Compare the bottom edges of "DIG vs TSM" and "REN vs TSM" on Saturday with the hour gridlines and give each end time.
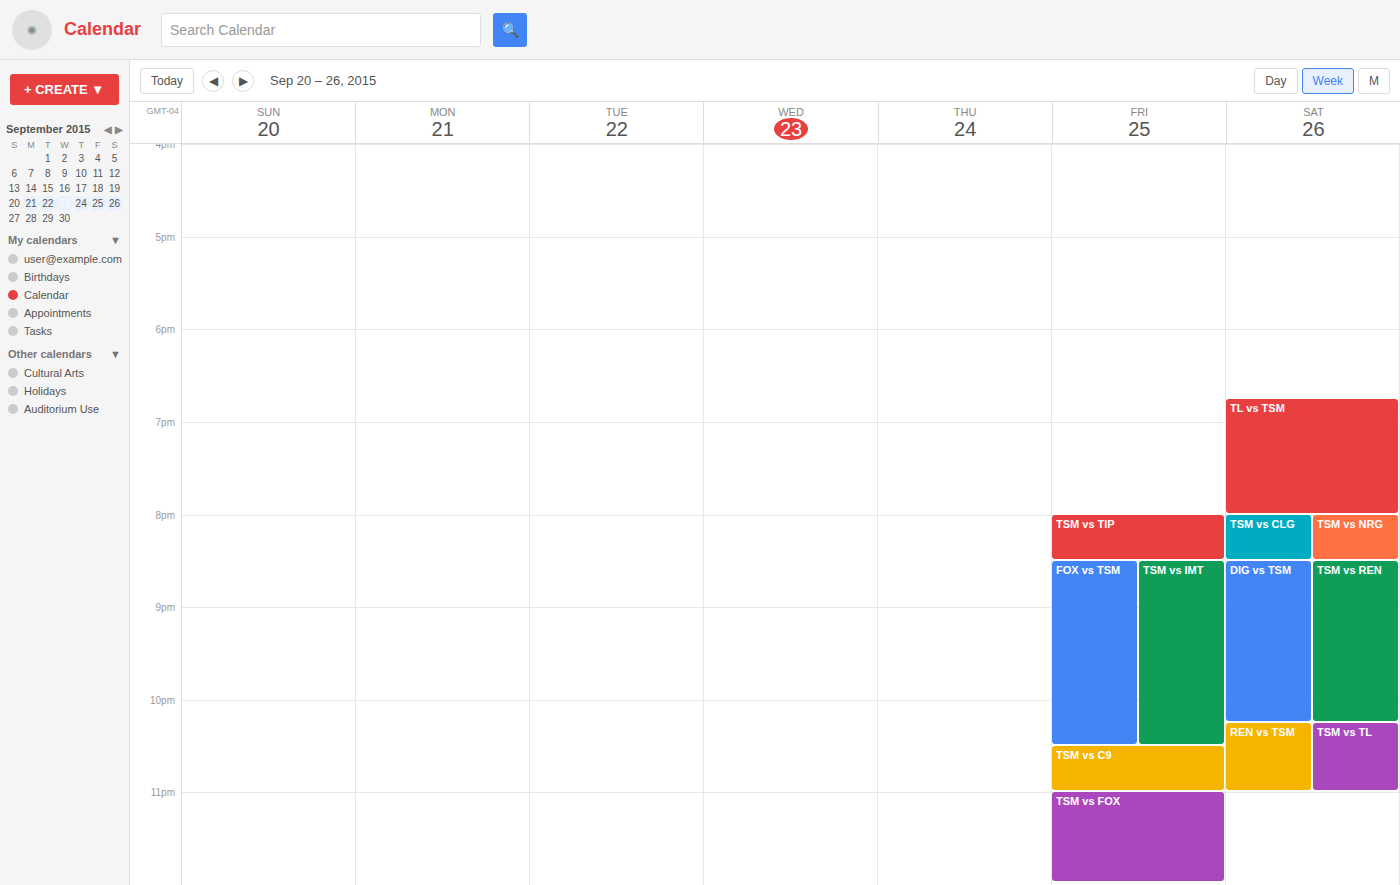
"DIG vs TSM": 22:15, neither: a quarter of the way from the 22:00 line to the 23:00 line. "REN vs TSM": 23:00, exactly on the 23:00 line.